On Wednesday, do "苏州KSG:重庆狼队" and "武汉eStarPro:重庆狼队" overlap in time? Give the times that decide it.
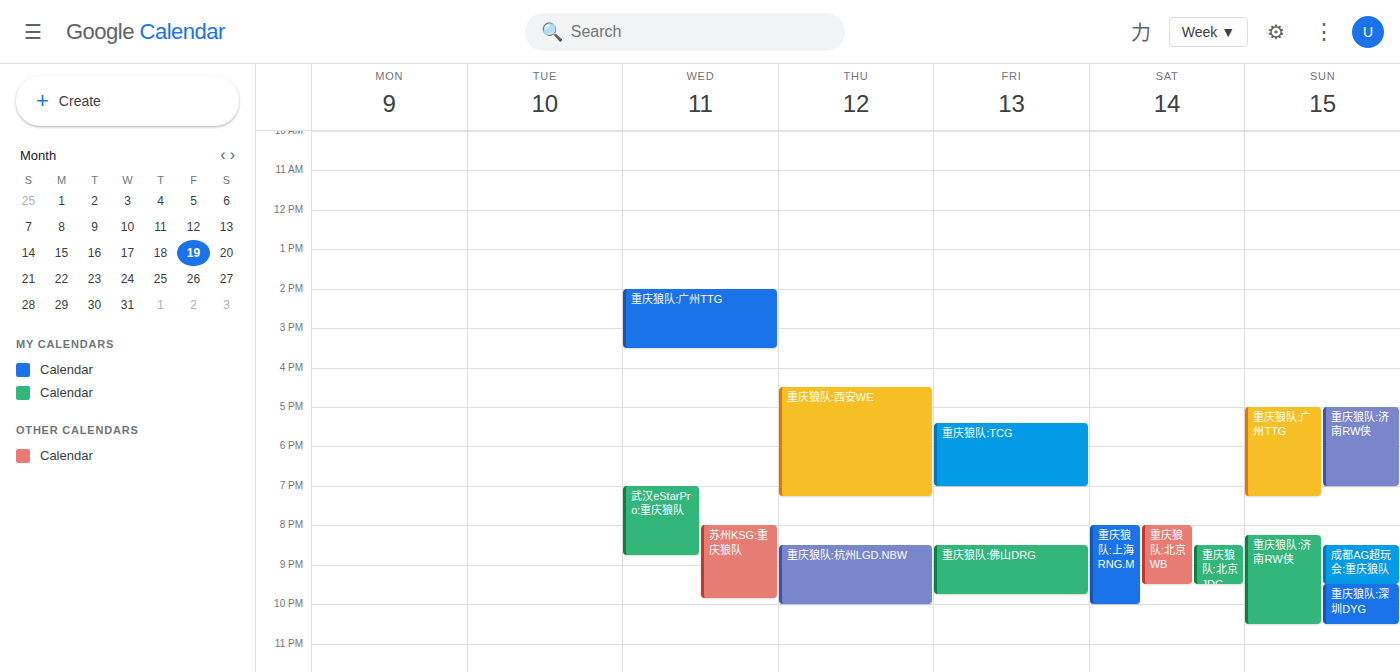
"苏州KSG:重庆狼队" starts at 8:00 PM, before "武汉eStarPro:重庆狼队" ends at 8:45 PM -- they overlap.